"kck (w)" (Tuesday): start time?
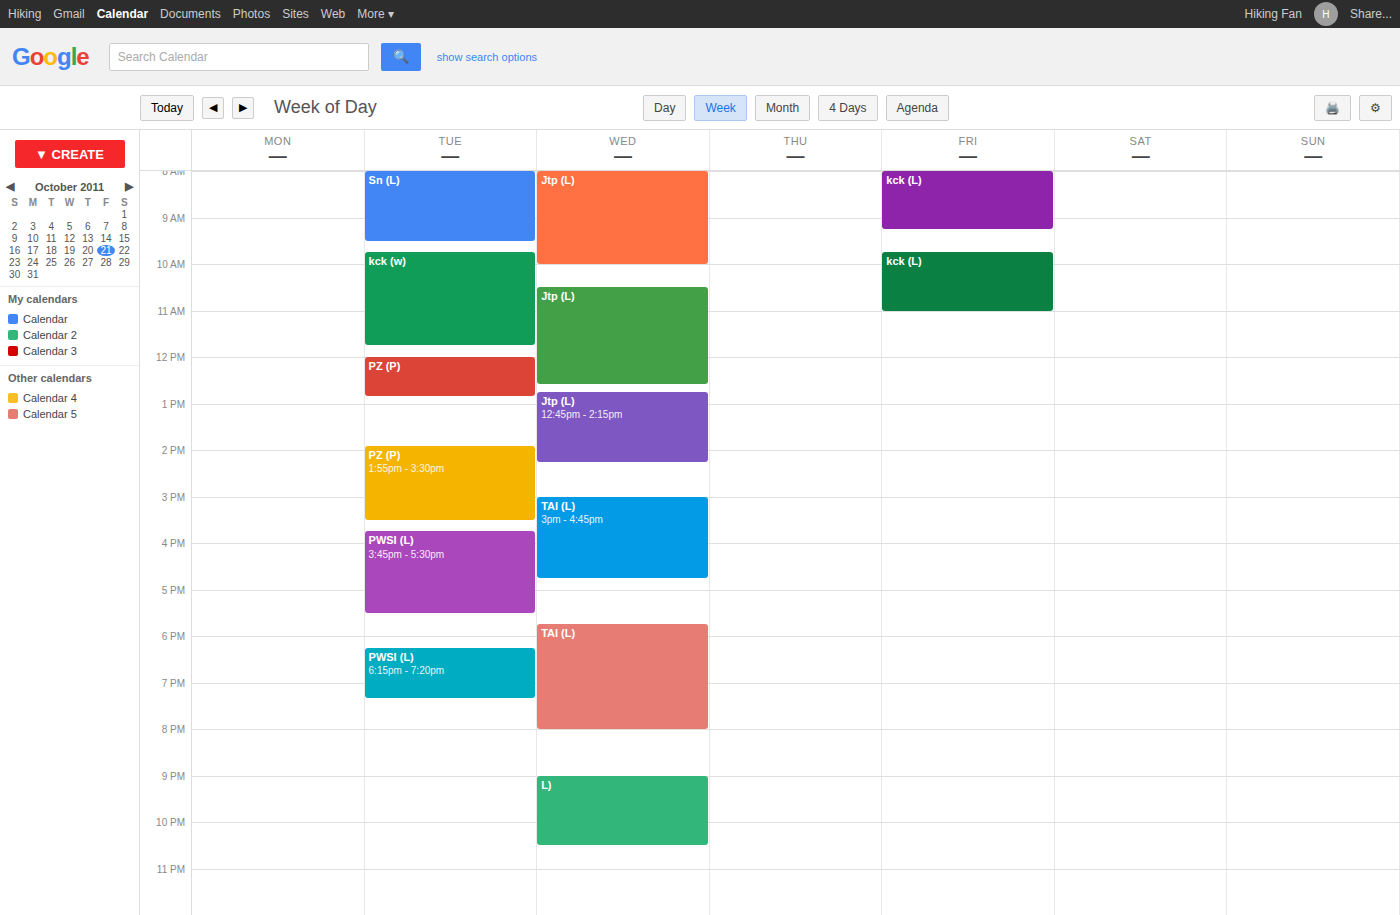
9:45 AM